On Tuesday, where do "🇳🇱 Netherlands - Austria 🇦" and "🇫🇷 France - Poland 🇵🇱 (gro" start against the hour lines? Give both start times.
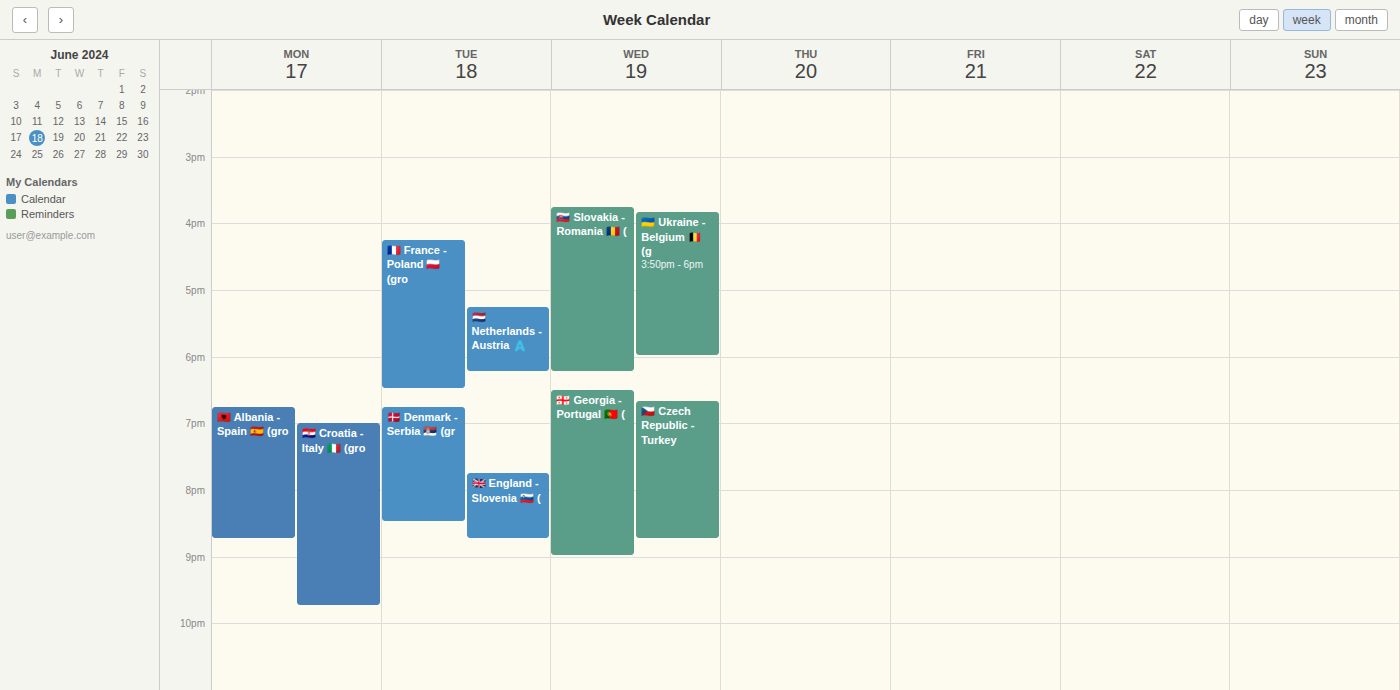
"🇳🇱 Netherlands - Austria 🇦": 5:15 PM, neither: a quarter of the way from the 5 PM line to the 6 PM line. "🇫🇷 France - Poland 🇵🇱 (gro": 4:15 PM, neither: a quarter of the way from the 4 PM line to the 5 PM line.